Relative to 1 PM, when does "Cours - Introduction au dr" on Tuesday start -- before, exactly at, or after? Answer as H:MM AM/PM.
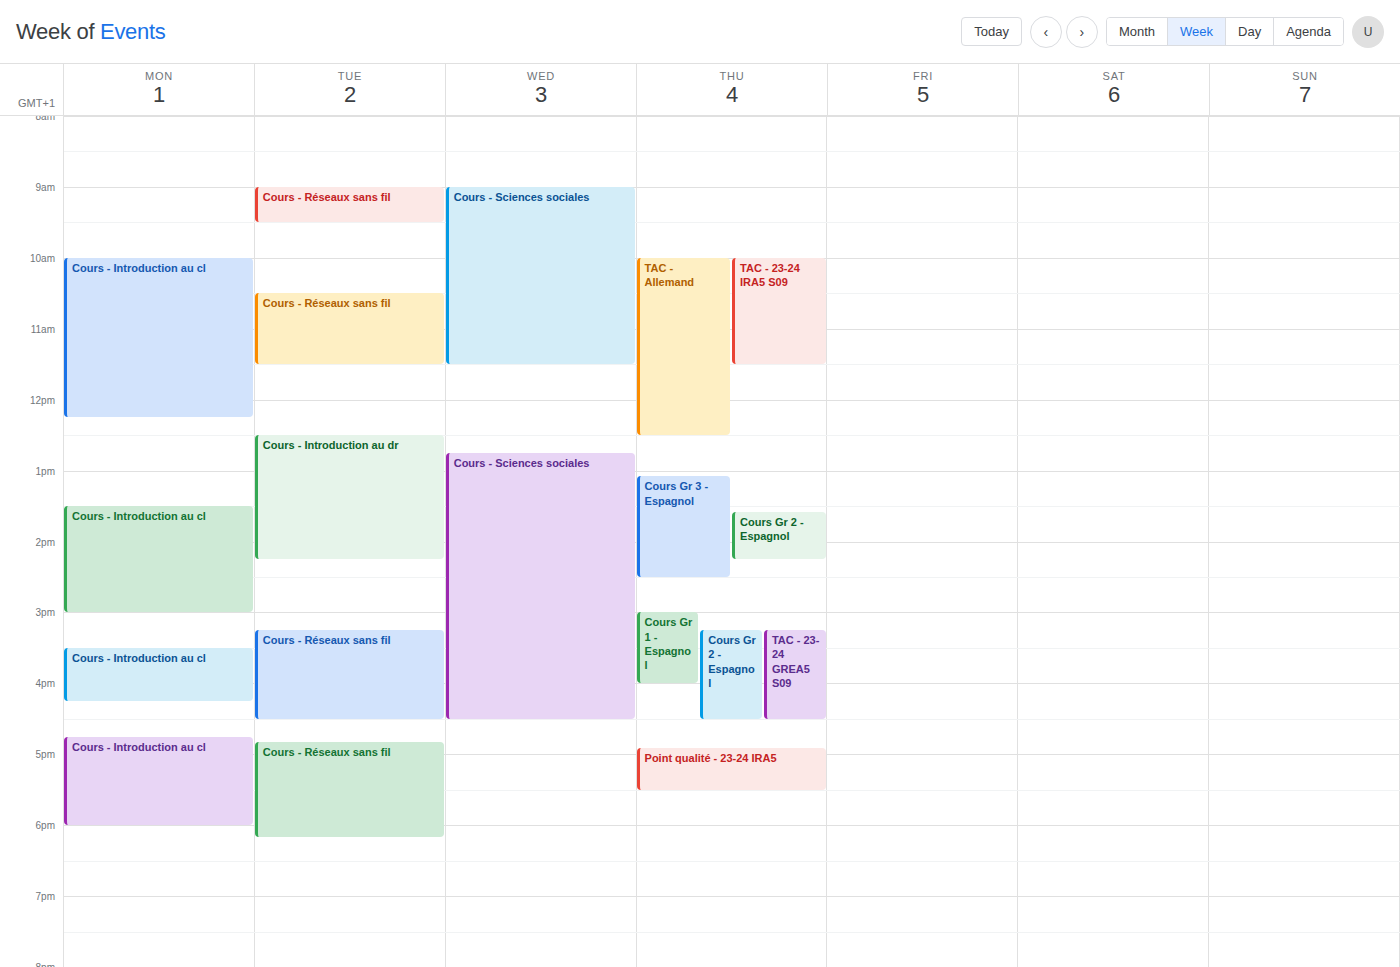
12:30 PM -- before 1 PM, 30 minutes above the 1 PM line.